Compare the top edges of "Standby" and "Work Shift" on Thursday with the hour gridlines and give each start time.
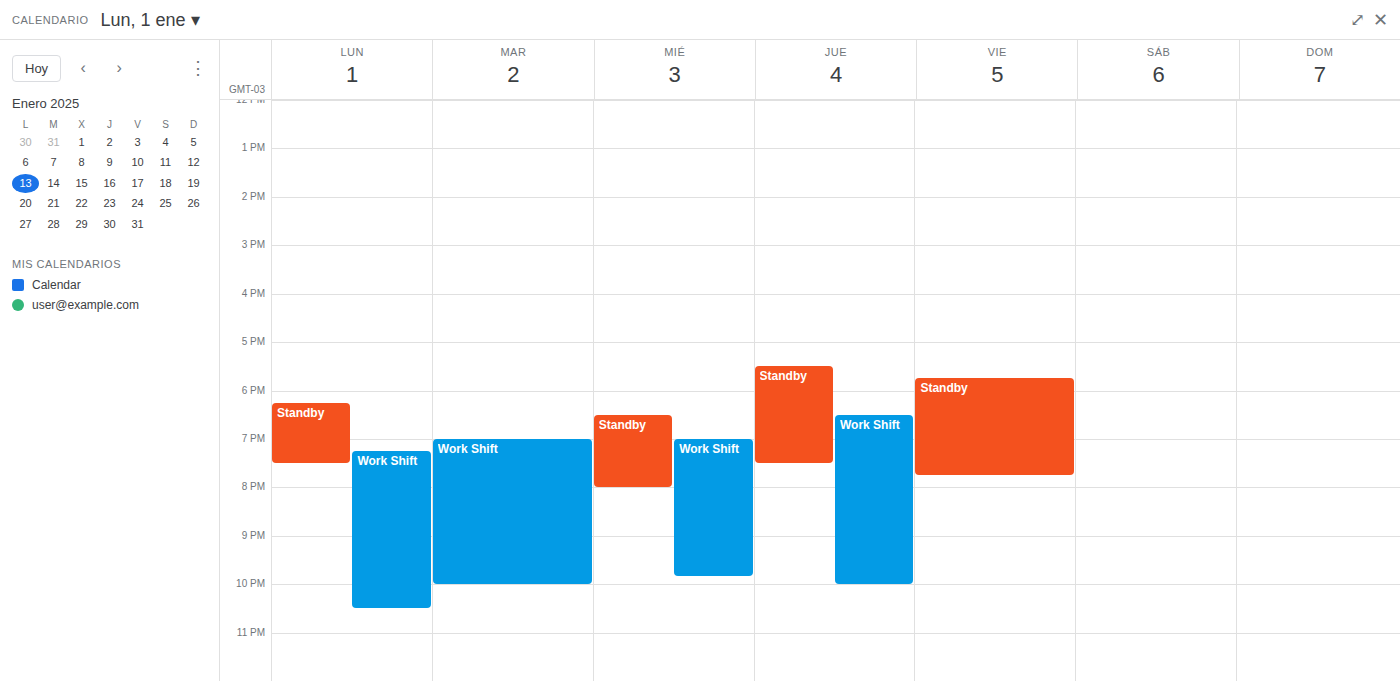
"Standby": 17:30, halfway between the 17:00 and 18:00 lines. "Work Shift": 18:30, halfway between the 18:00 and 19:00 lines.